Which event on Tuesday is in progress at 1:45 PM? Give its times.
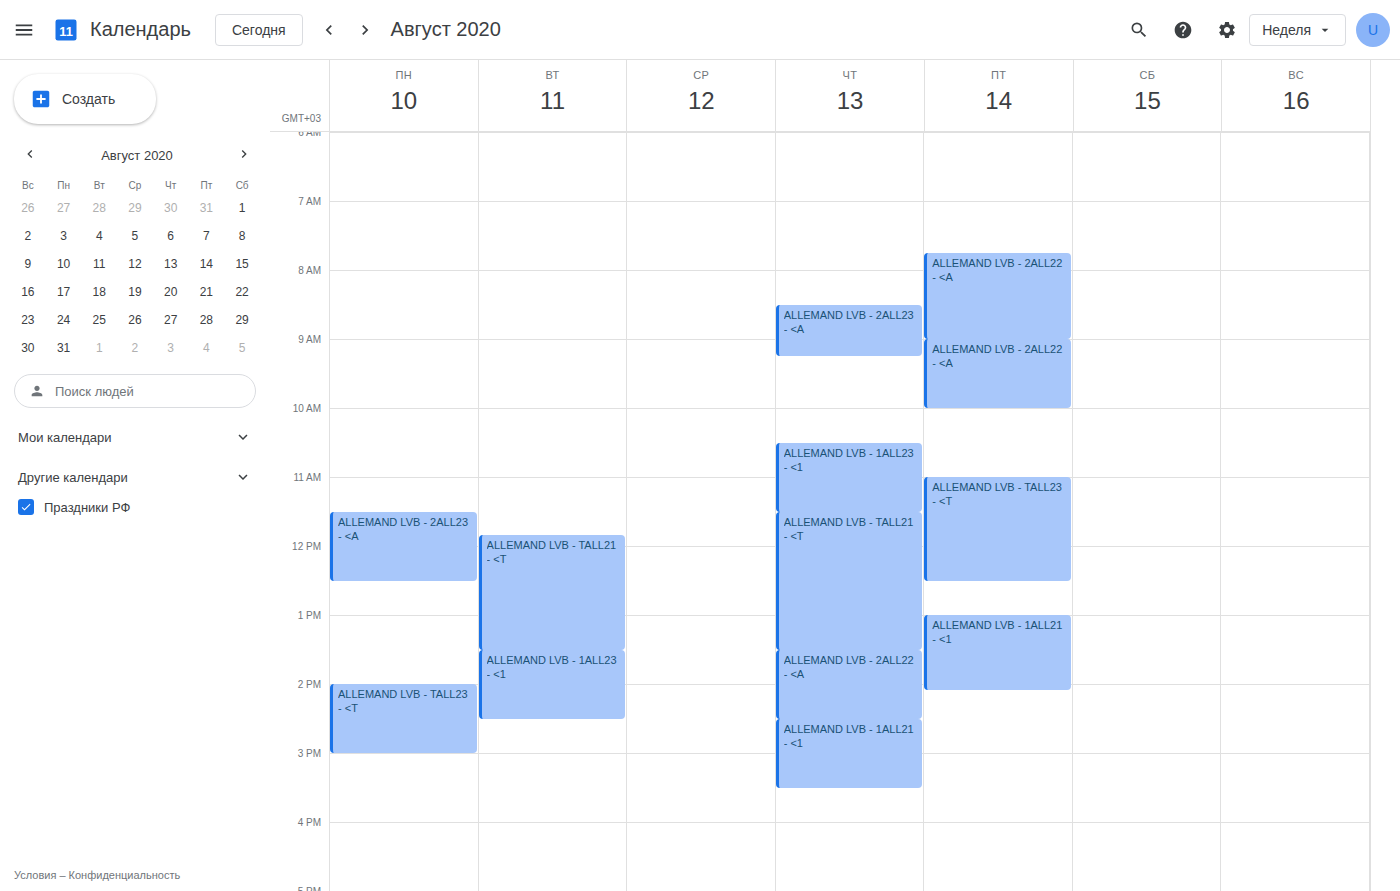
"ALLEMAND LVB - 1ALL23 - <1", 1:30 PM to 2:30 PM